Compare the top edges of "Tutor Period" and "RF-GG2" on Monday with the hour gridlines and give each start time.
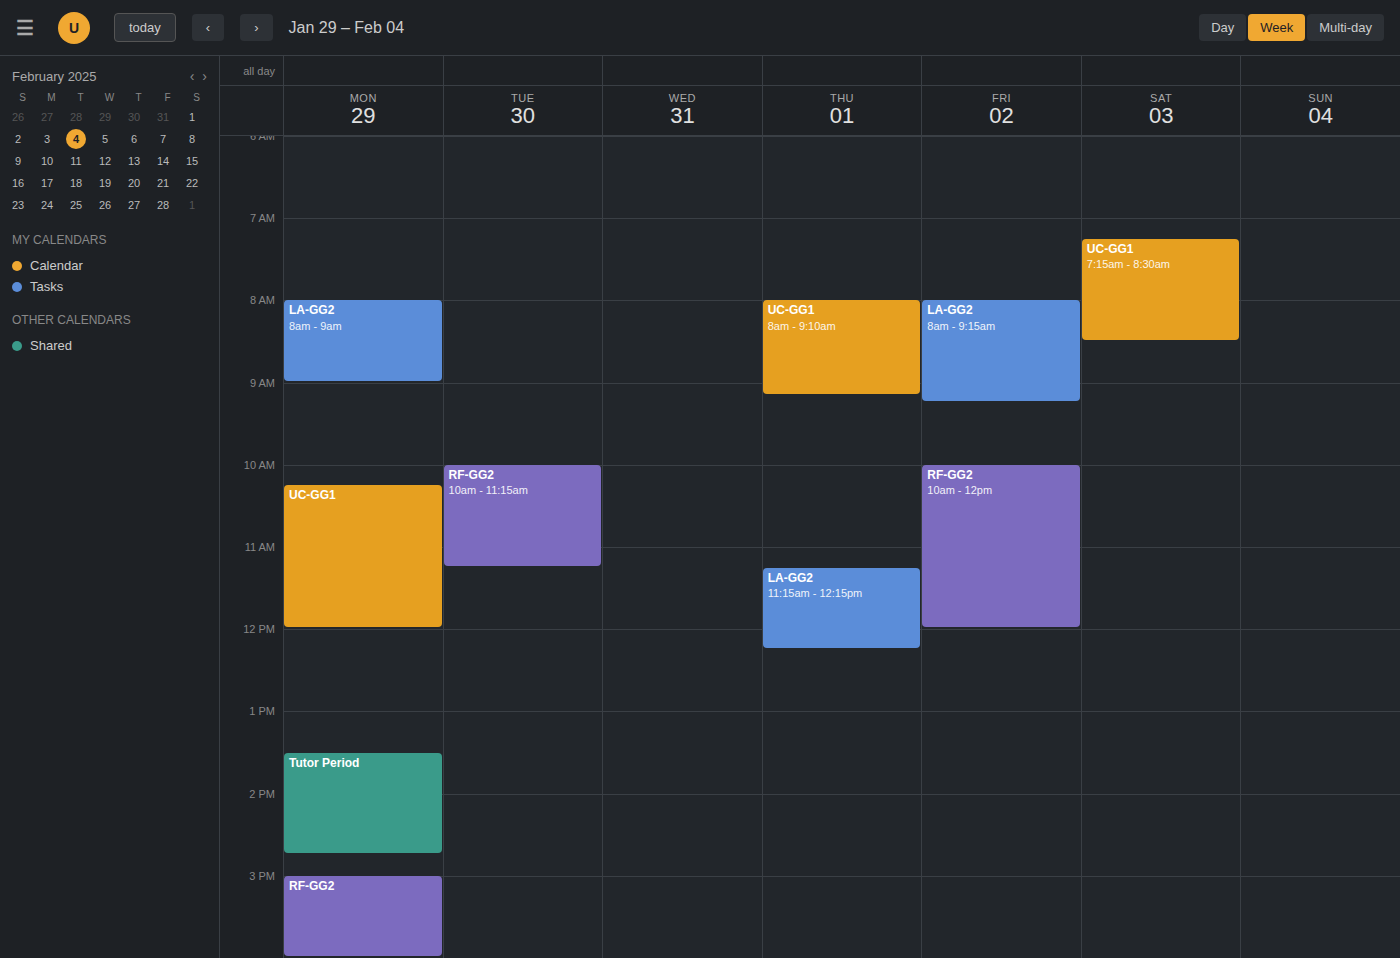
"Tutor Period": 1:30 PM, halfway between the 1 PM and 2 PM lines. "RF-GG2": 3:00 PM, exactly on the 3 PM line.